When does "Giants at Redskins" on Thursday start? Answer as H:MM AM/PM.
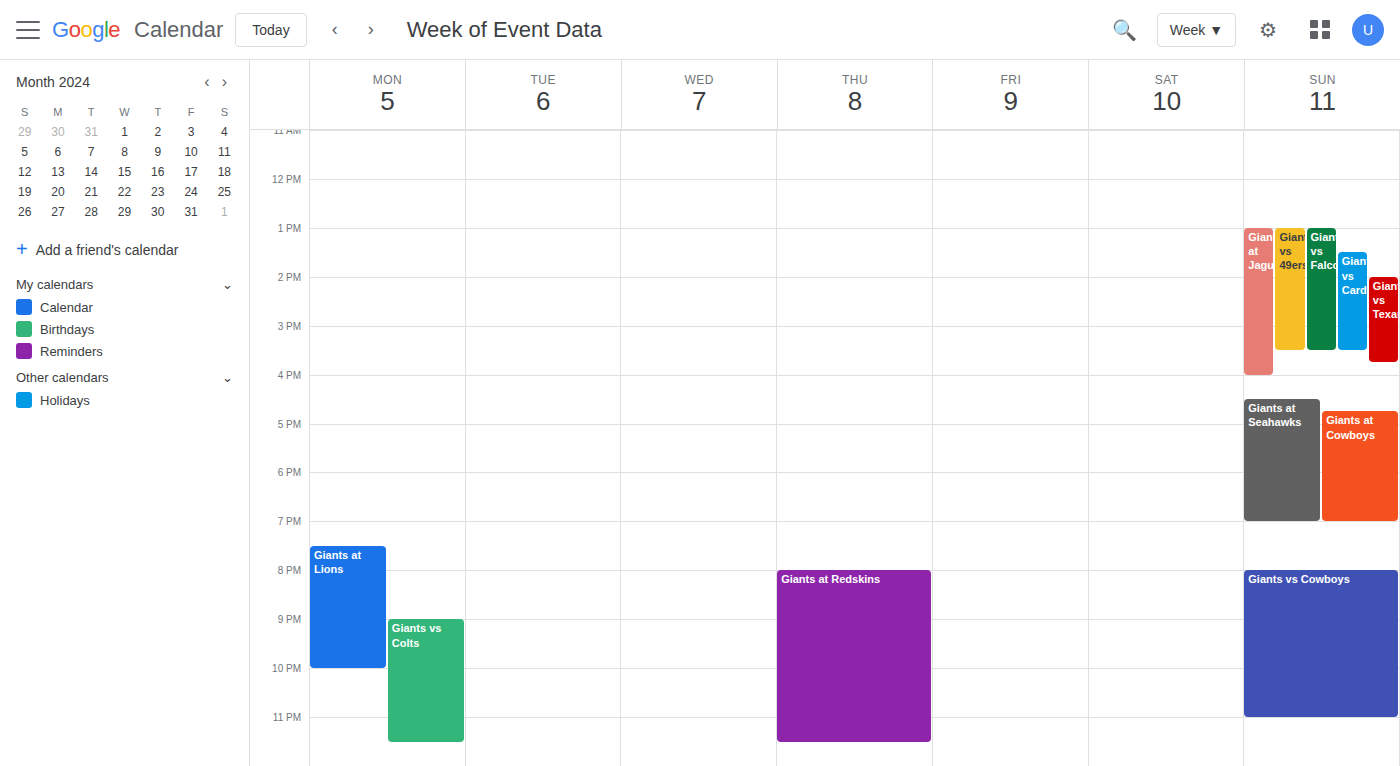
8:00 PM